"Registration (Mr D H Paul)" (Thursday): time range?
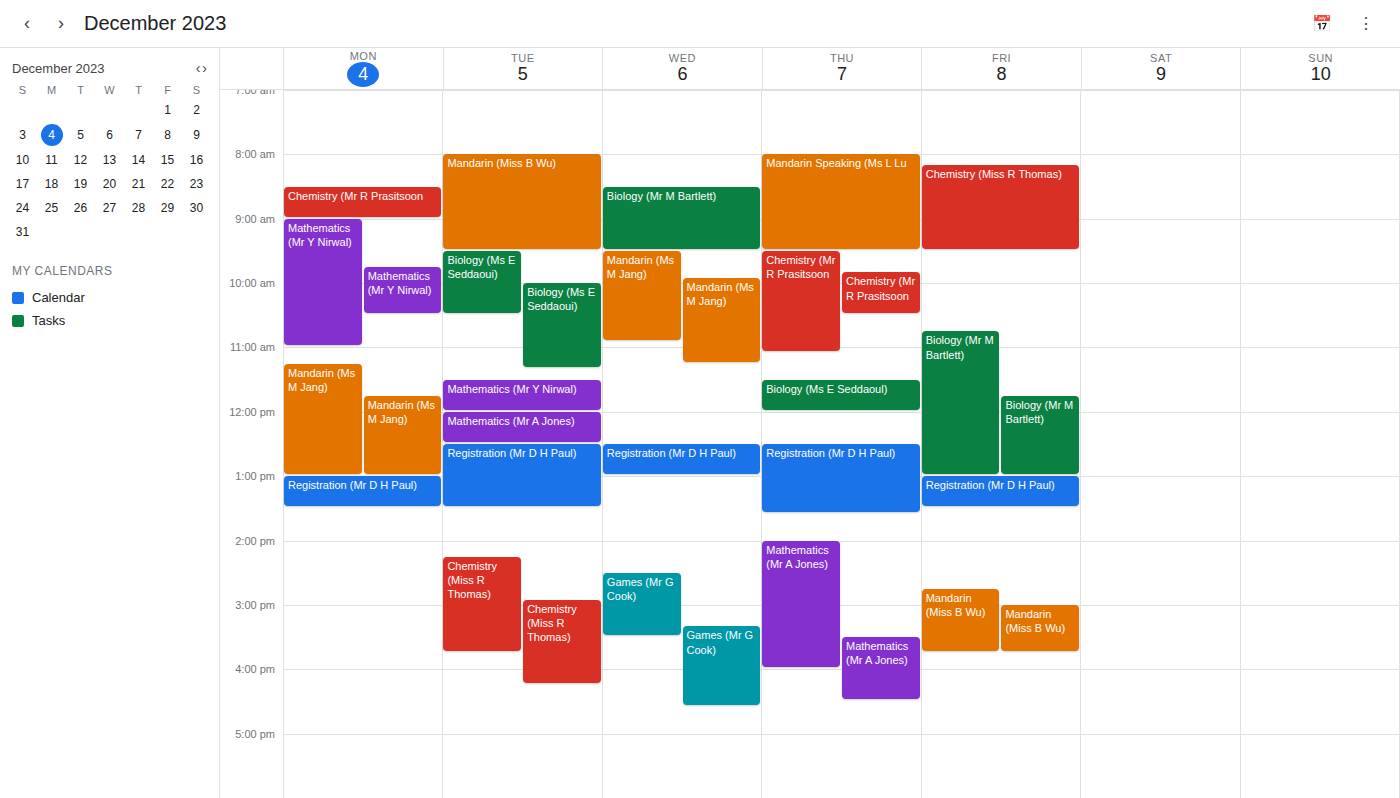
12:30 PM to 1:35 PM